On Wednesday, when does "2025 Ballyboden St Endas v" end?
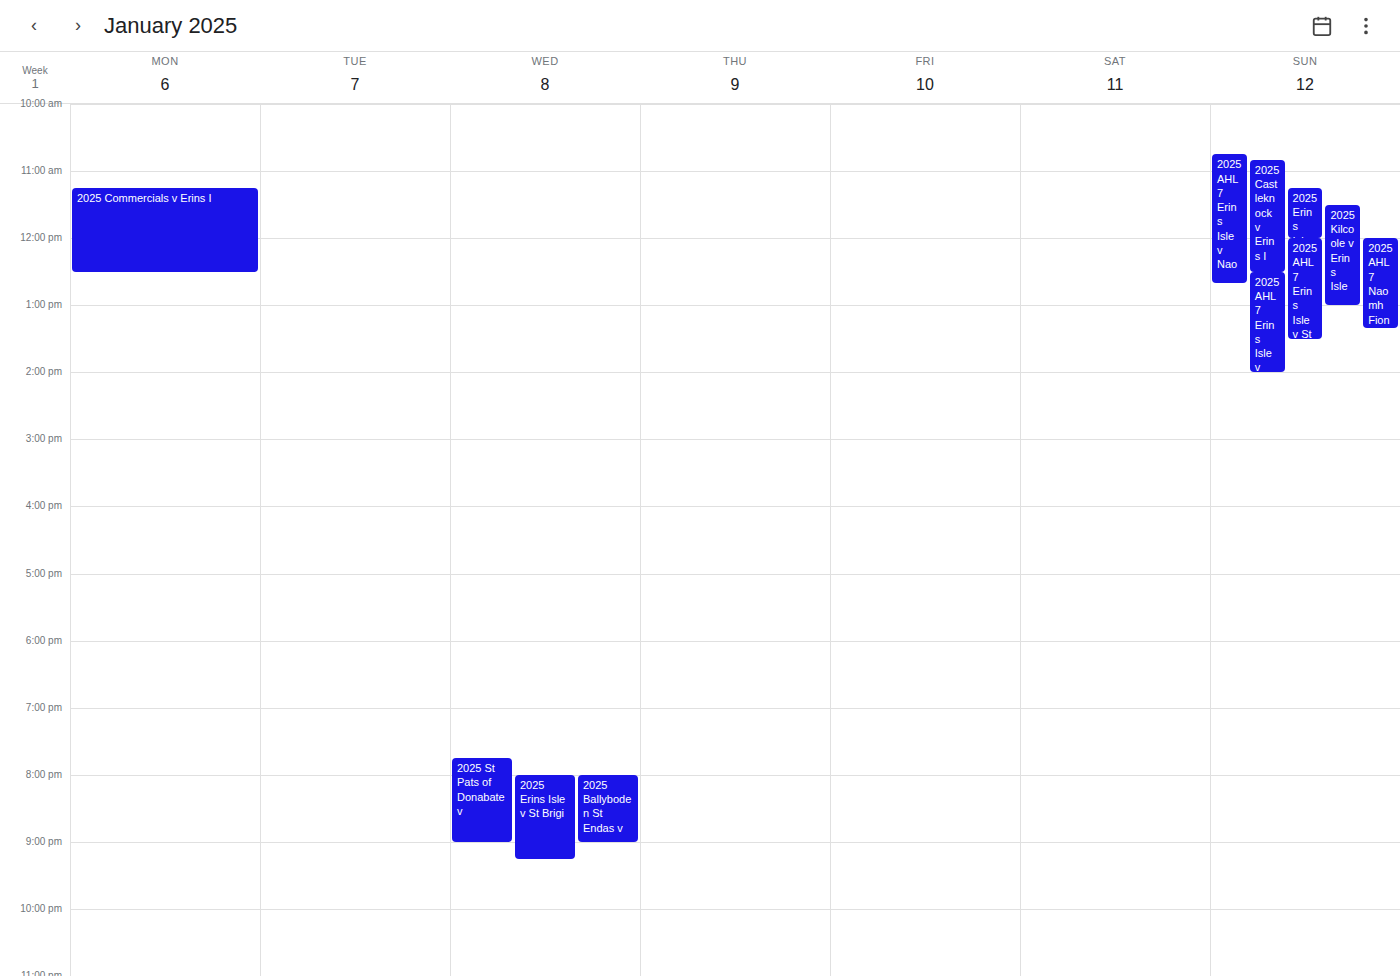
9:00 PM